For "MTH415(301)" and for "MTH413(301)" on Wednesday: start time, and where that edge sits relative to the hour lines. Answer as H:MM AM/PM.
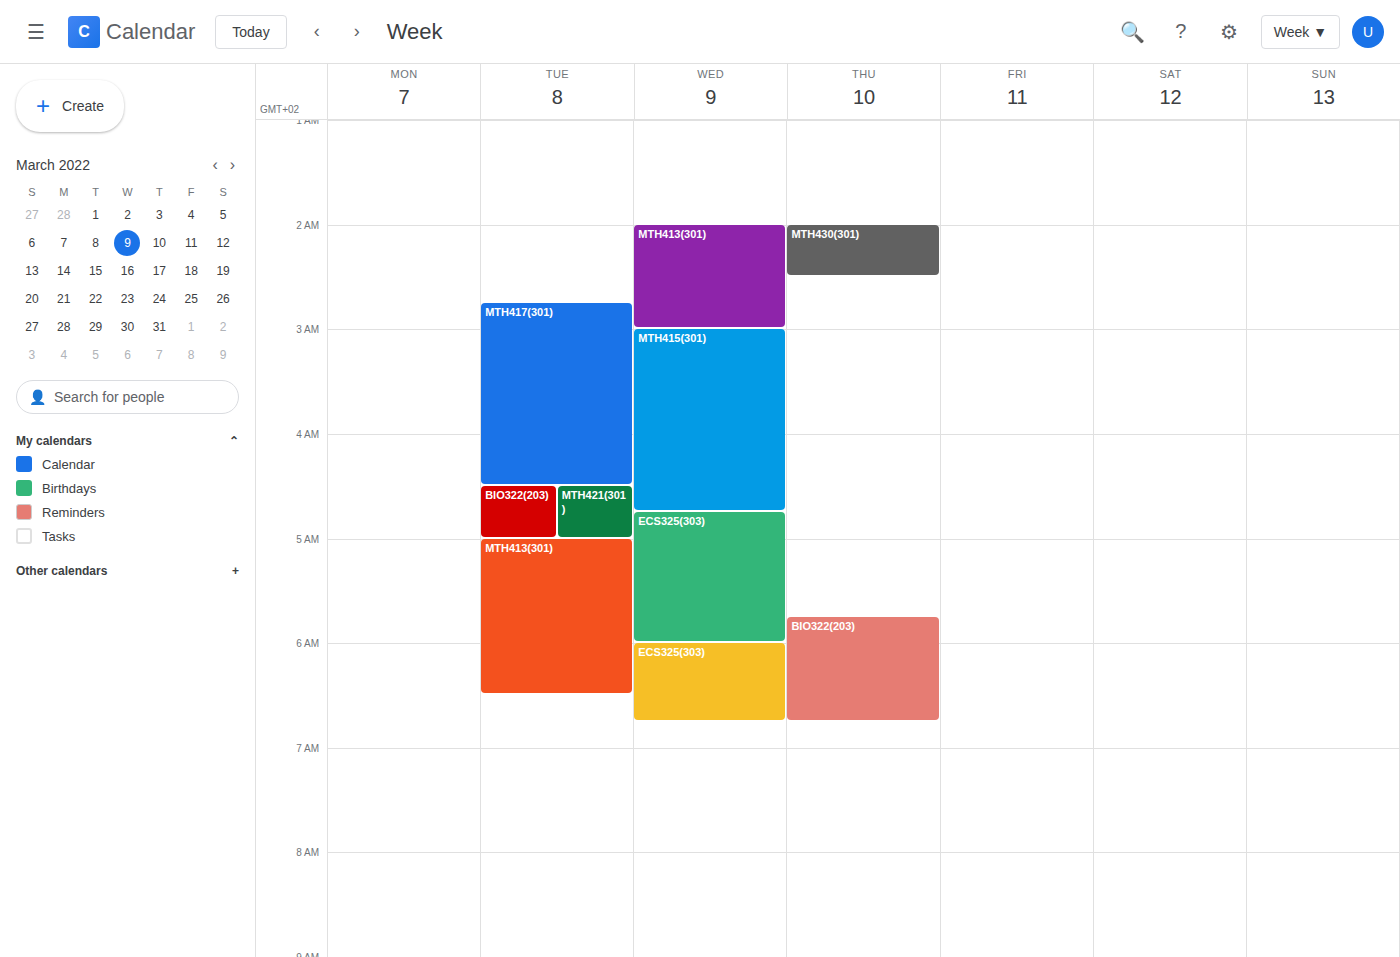
"MTH415(301)": 3:00 AM, exactly on the 3 AM line. "MTH413(301)": 2:00 AM, exactly on the 2 AM line.